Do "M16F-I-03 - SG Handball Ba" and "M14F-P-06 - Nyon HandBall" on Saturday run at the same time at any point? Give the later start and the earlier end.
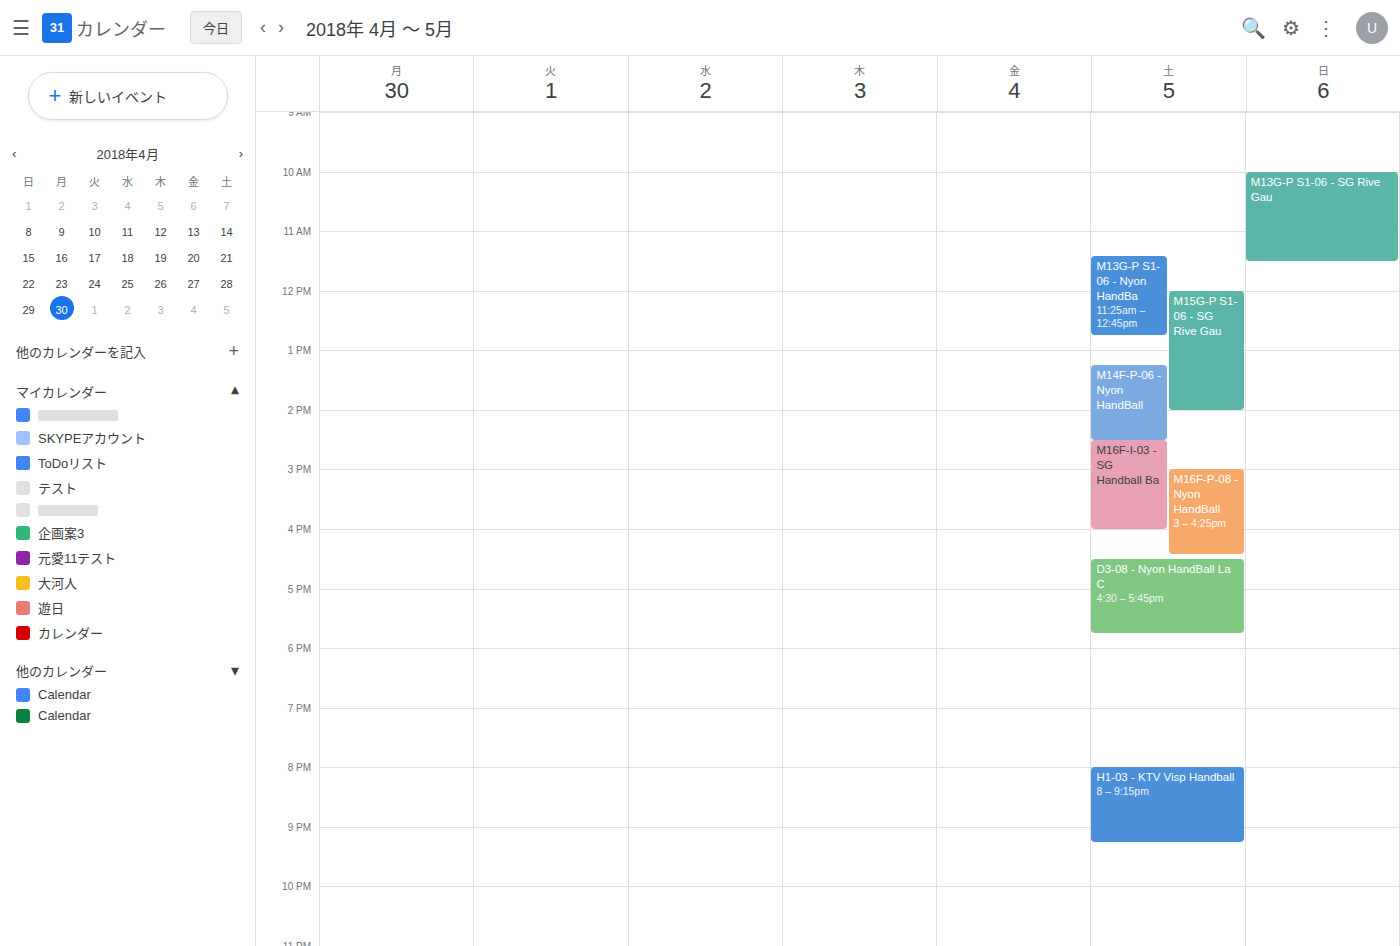
"M14F-P-06 - Nyon HandBall" ends at 2:30 PM, exactly when "M16F-I-03 - SG Handball Ba" starts -- they touch but do not overlap.